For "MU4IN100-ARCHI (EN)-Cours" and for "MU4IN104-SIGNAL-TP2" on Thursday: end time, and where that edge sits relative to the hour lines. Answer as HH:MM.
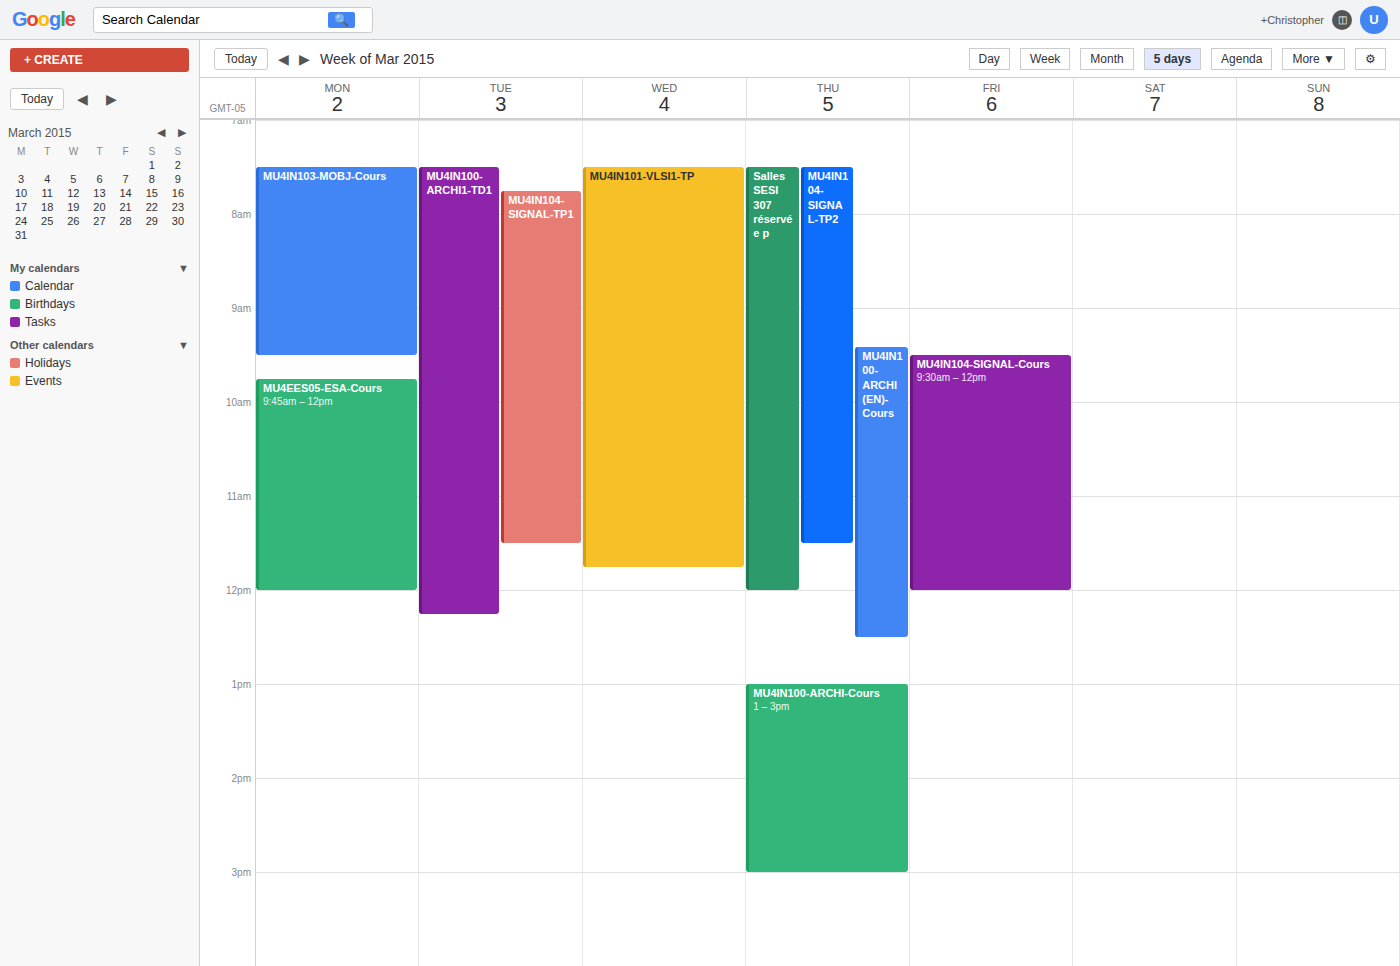
"MU4IN100-ARCHI (EN)-Cours": 12:30, halfway between the 12:00 and 13:00 lines. "MU4IN104-SIGNAL-TP2": 11:30, halfway between the 11:00 and 12:00 lines.